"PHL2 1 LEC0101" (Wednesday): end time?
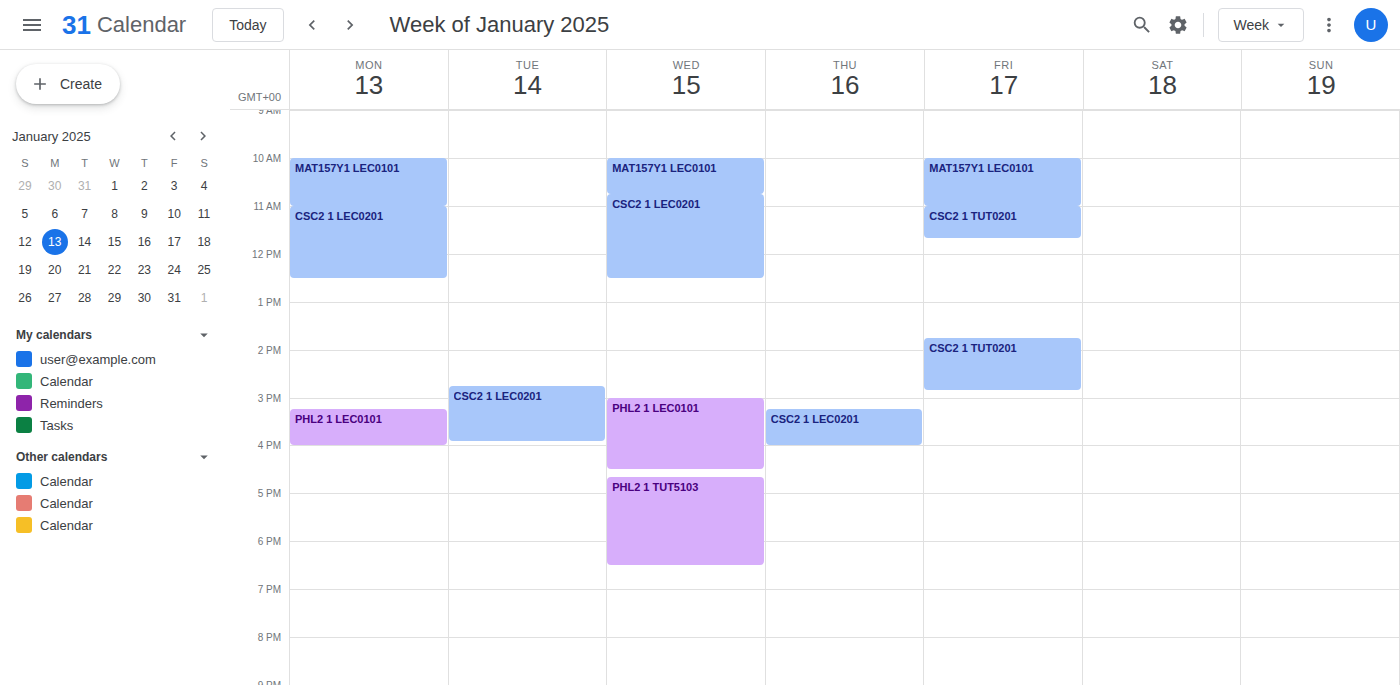
16:30